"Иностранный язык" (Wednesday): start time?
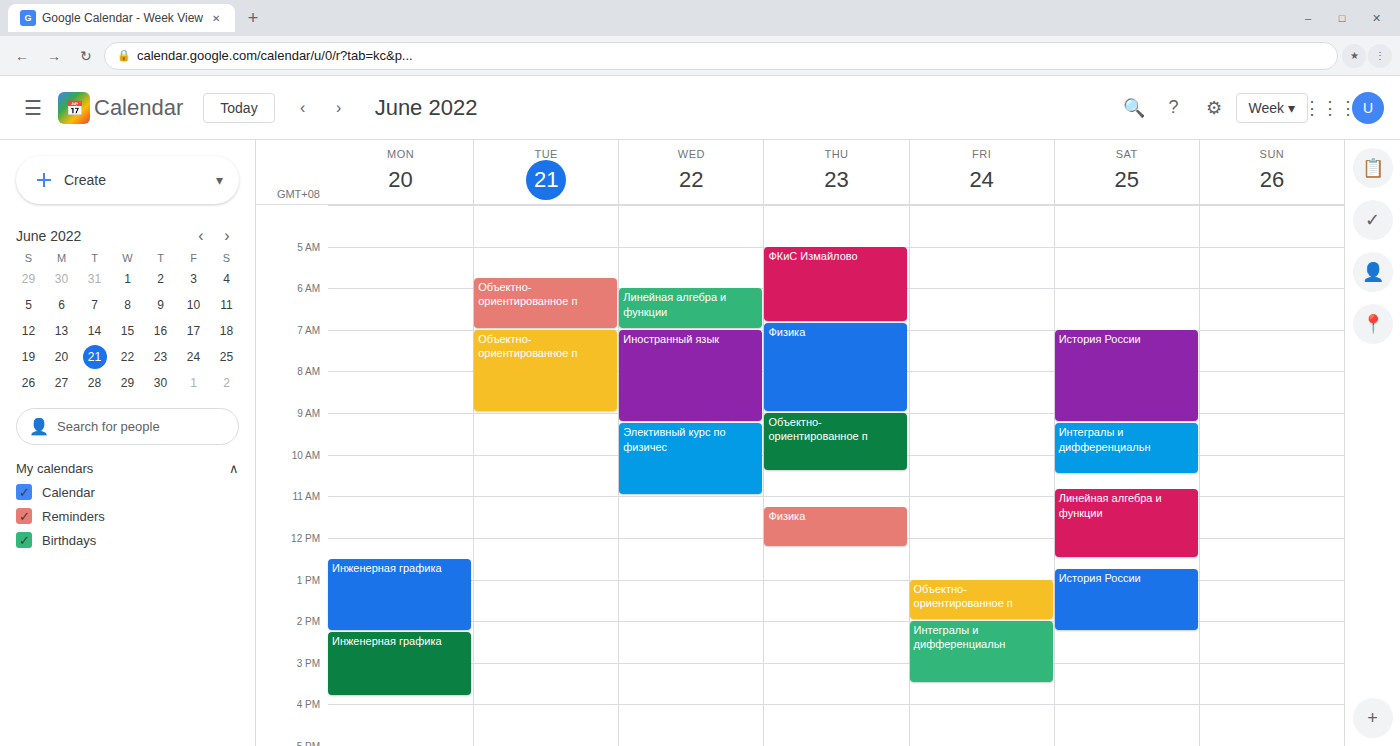
7:00 AM